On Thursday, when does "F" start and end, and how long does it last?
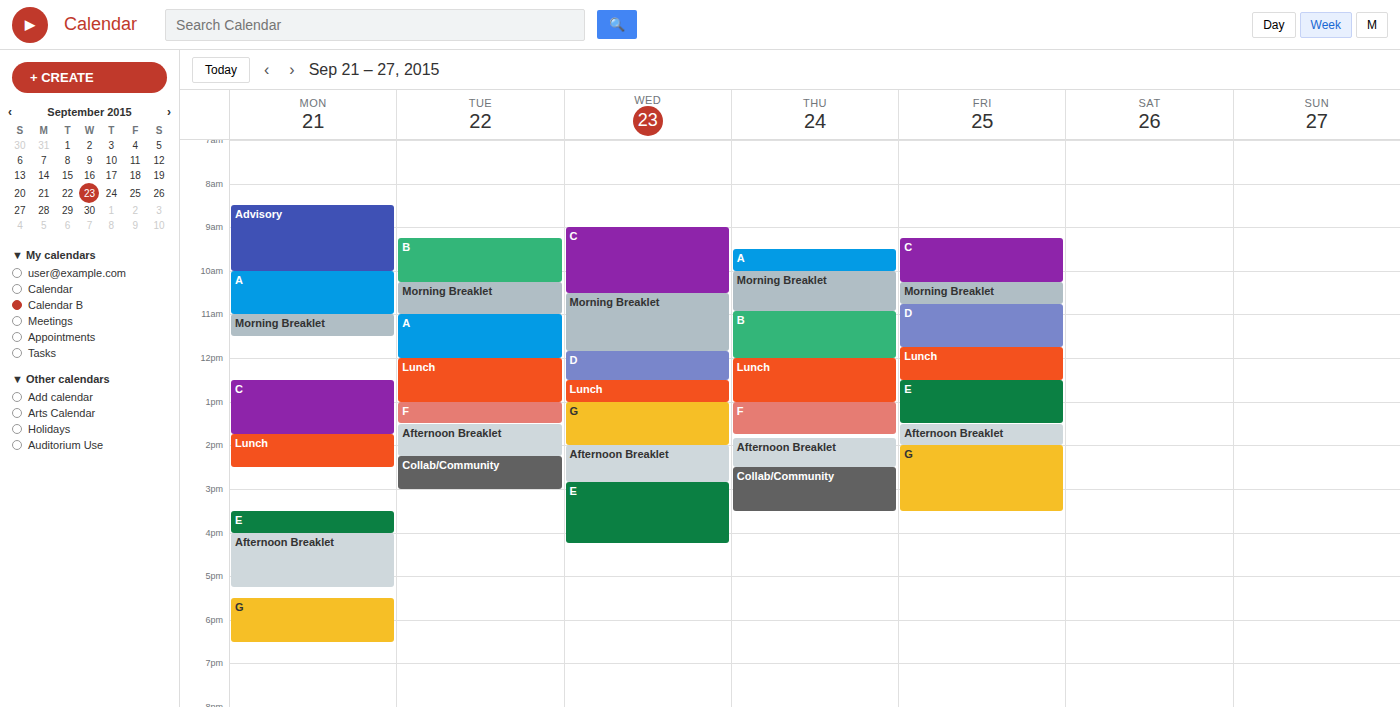
1:00 PM to 1:45 PM, 45 minutes